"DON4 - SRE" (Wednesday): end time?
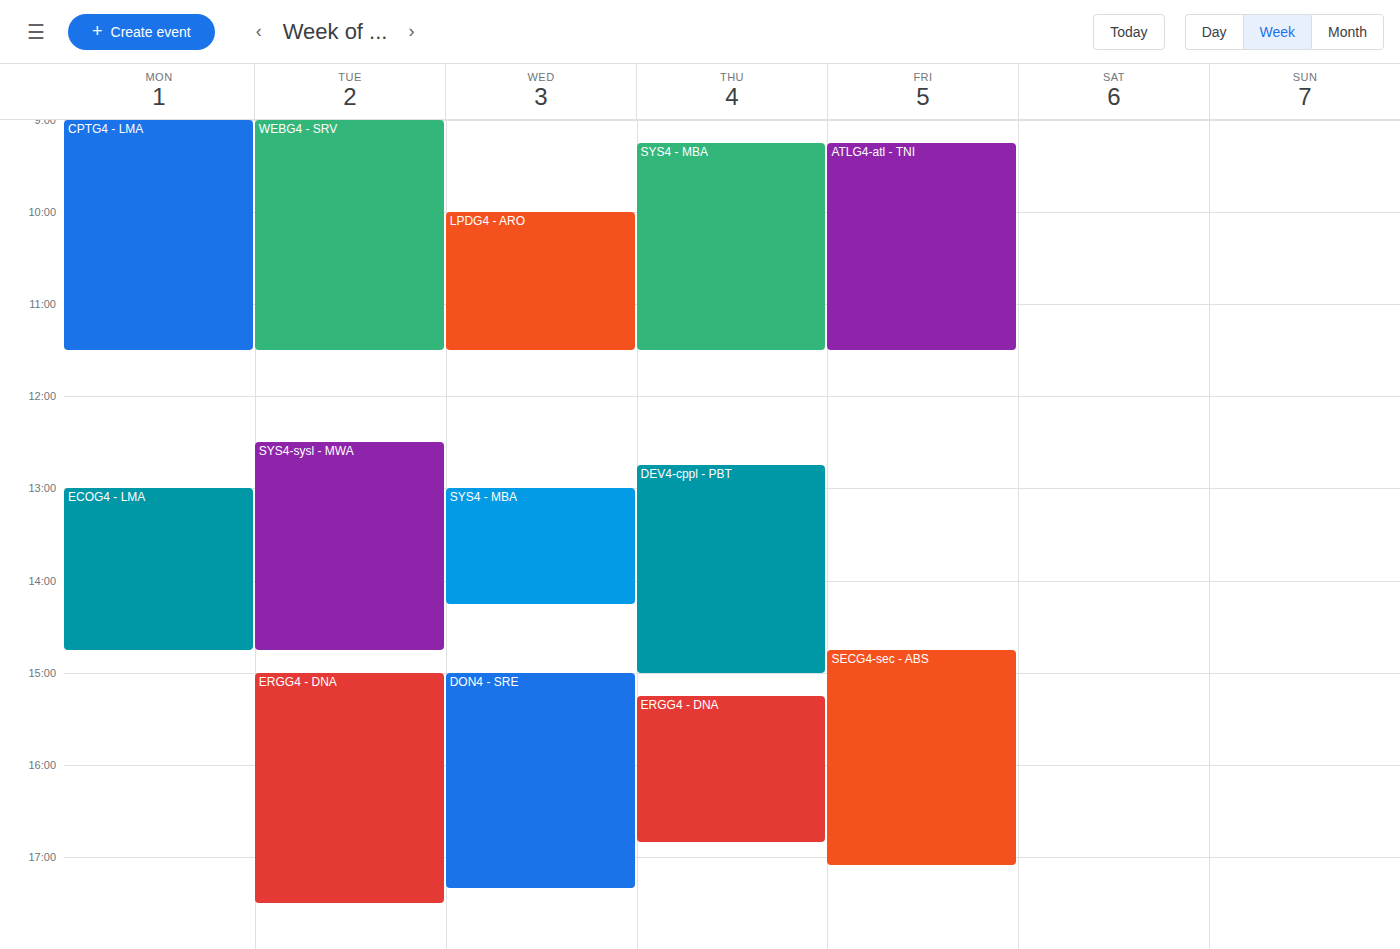
5:20 PM